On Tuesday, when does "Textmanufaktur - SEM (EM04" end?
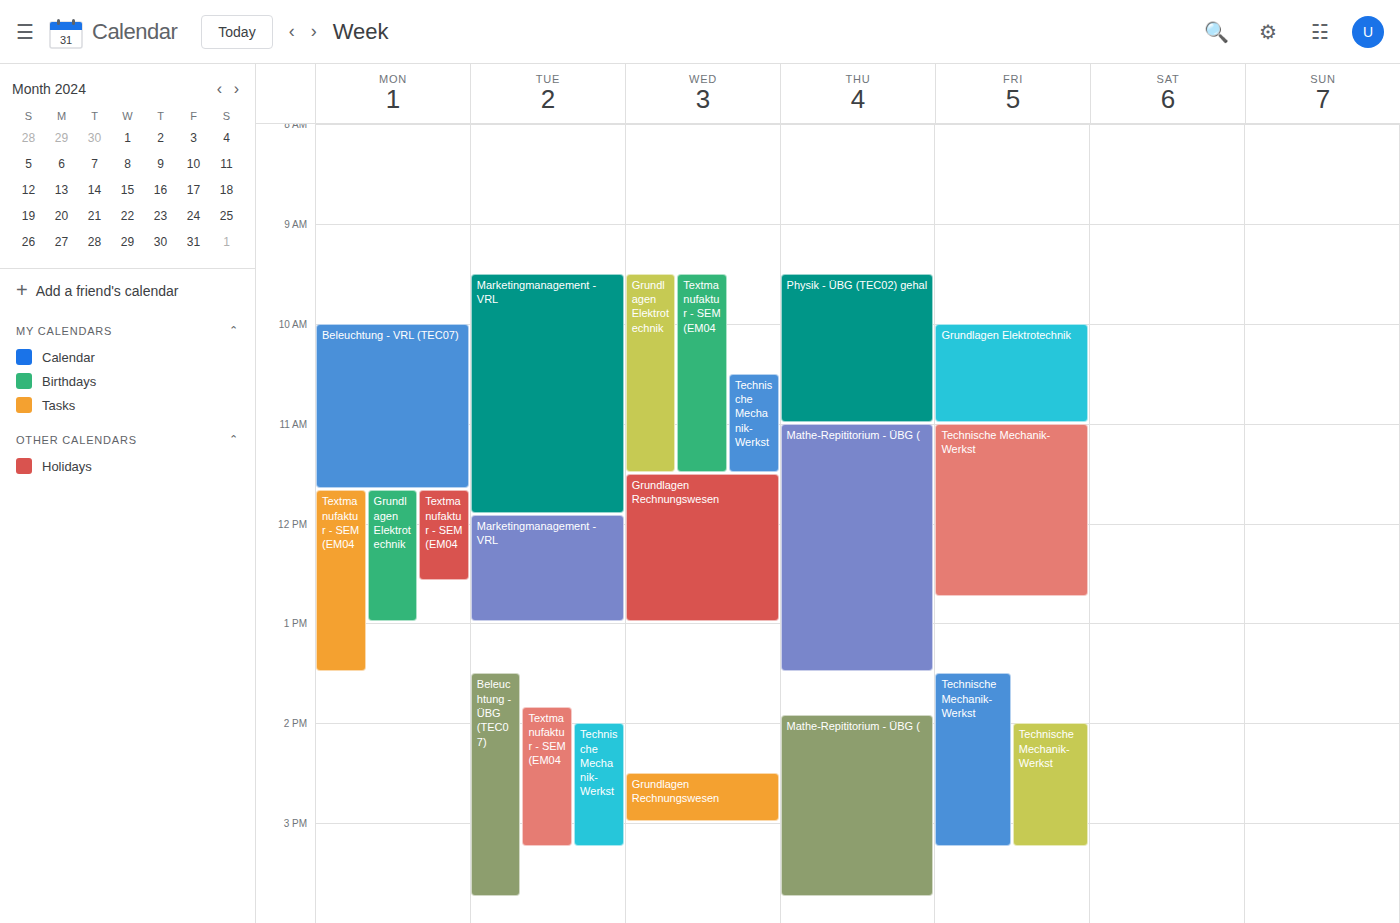
3:15 PM